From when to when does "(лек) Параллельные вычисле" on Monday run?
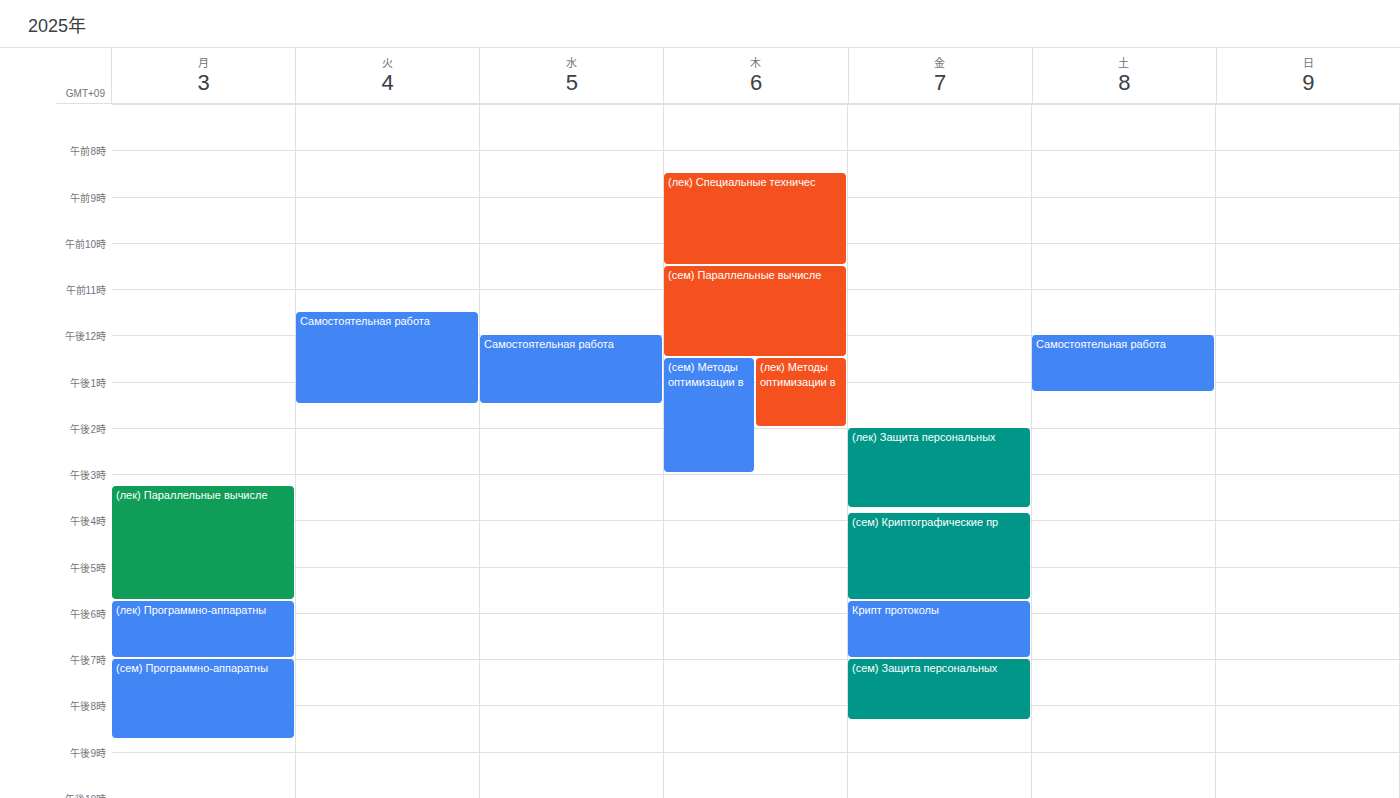
15:15 to 17:45